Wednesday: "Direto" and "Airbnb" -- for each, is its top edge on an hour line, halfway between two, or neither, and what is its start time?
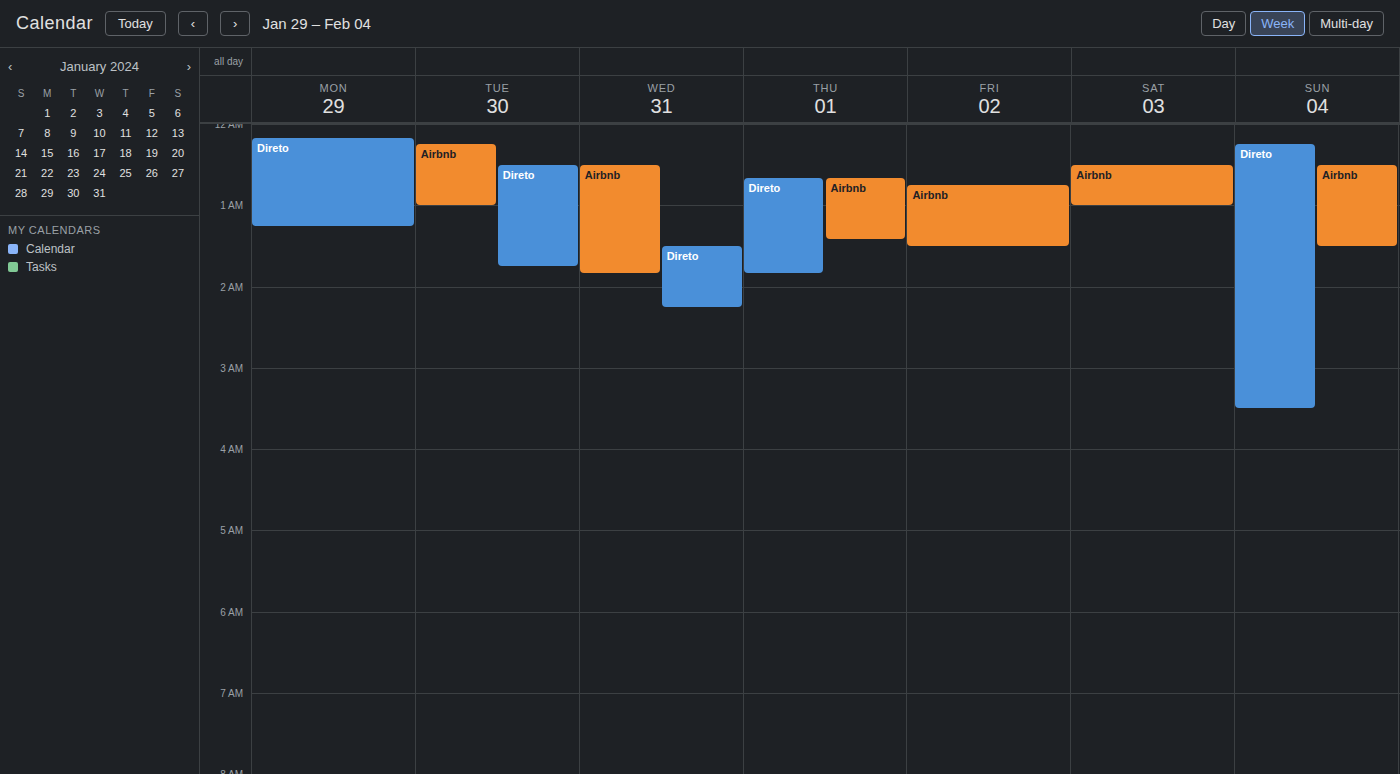
"Direto": 1:30 AM, halfway between the 1 AM and 2 AM lines. "Airbnb": 12:30 AM, halfway between the 12 AM and 1 AM lines.